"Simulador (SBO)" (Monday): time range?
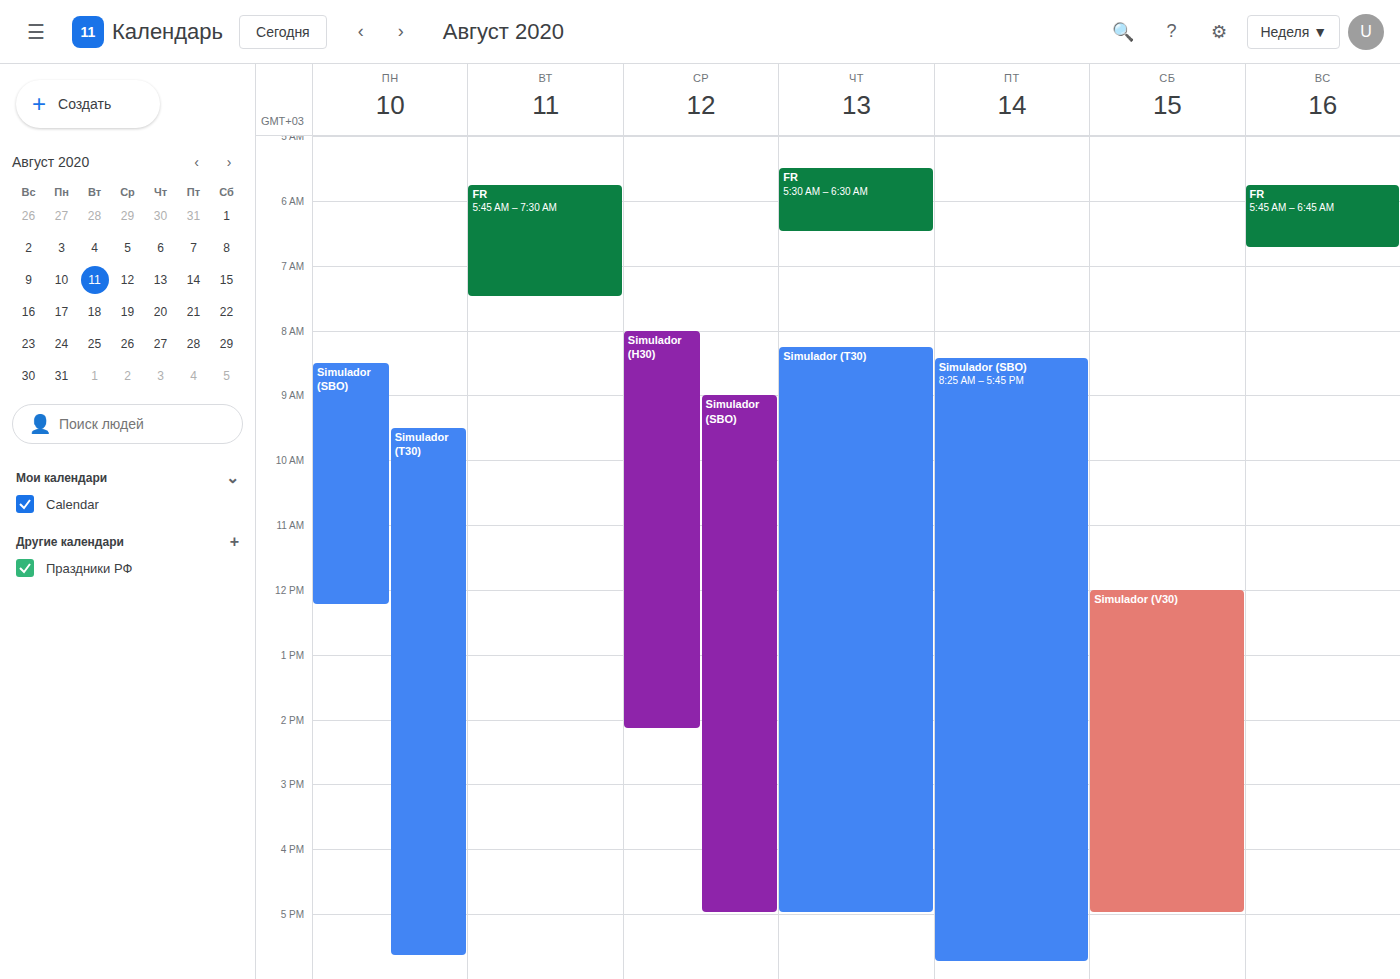
8:30 AM to 12:15 PM